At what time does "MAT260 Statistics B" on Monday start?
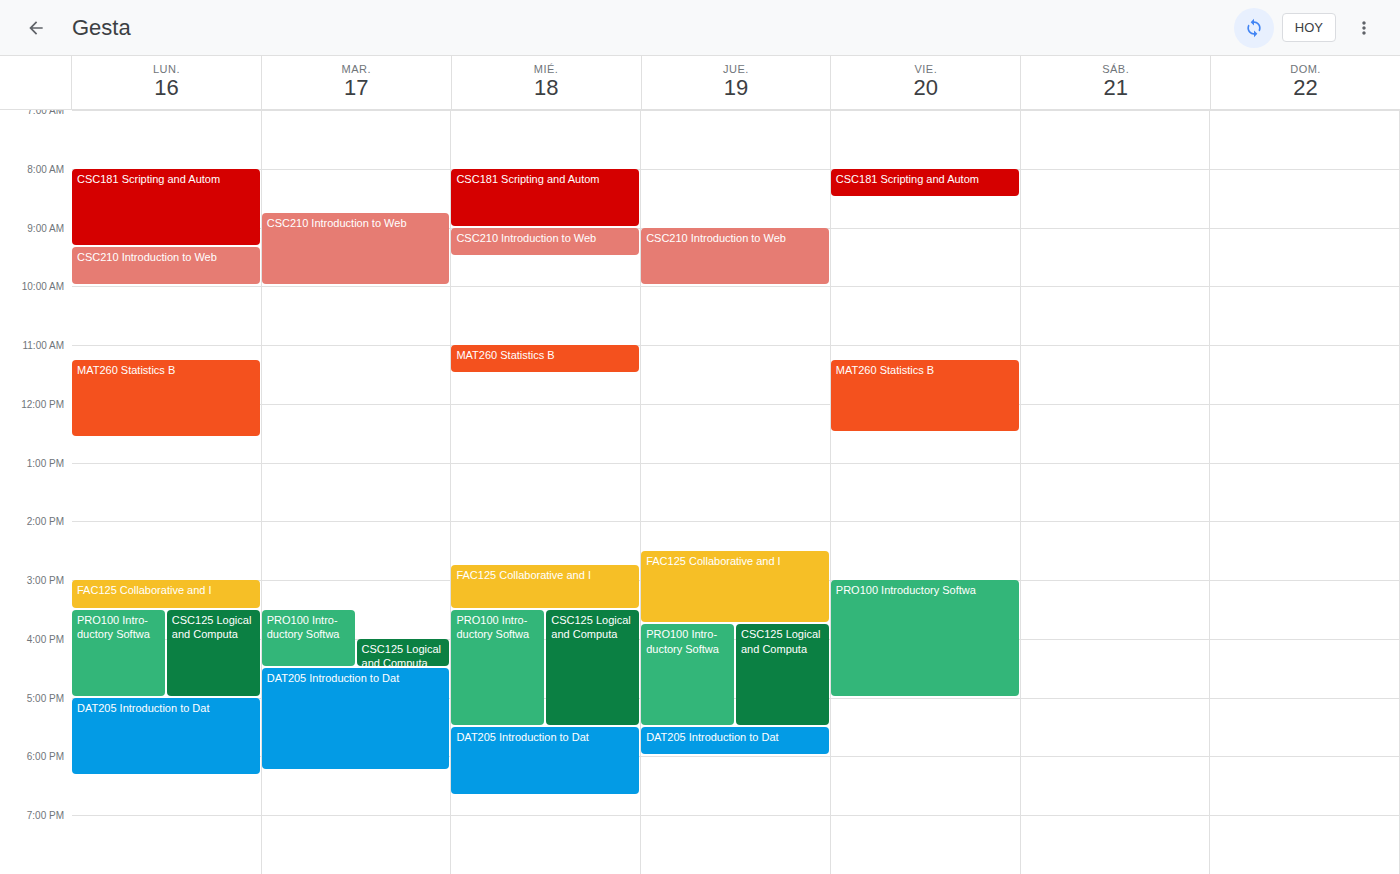
11:15 AM